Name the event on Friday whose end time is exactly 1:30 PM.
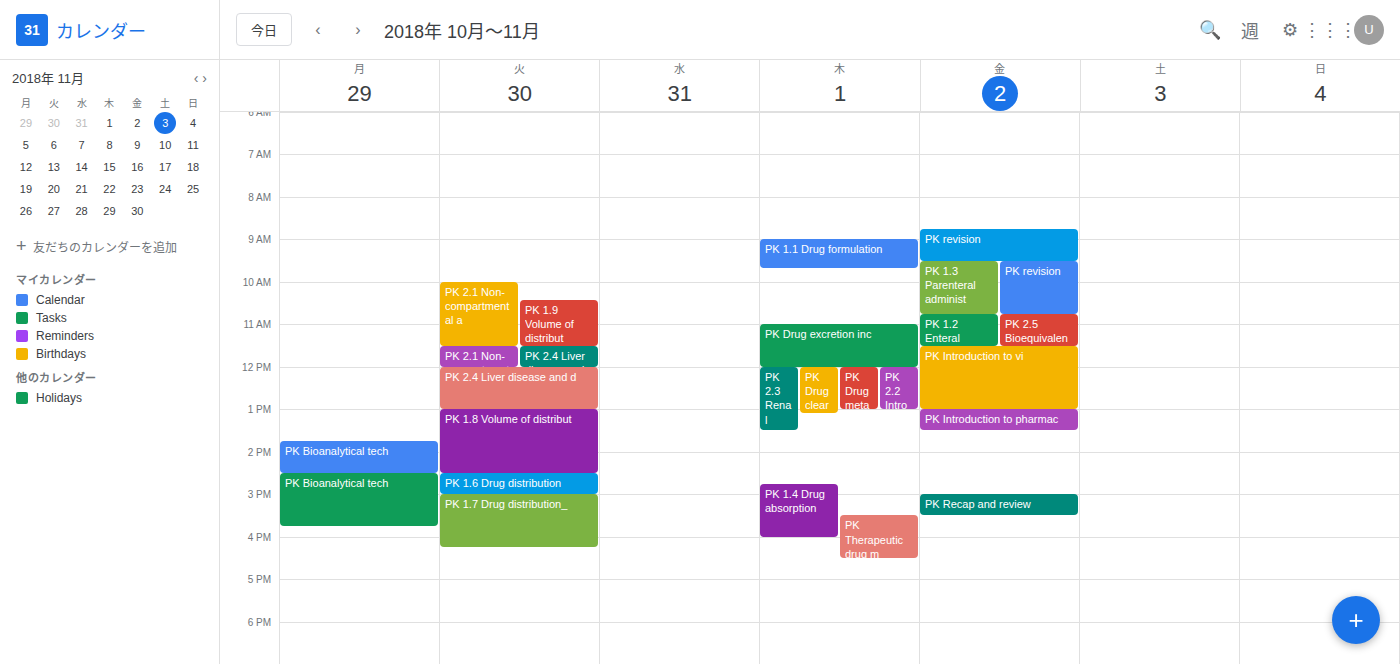
"PK Introduction to pharmac"